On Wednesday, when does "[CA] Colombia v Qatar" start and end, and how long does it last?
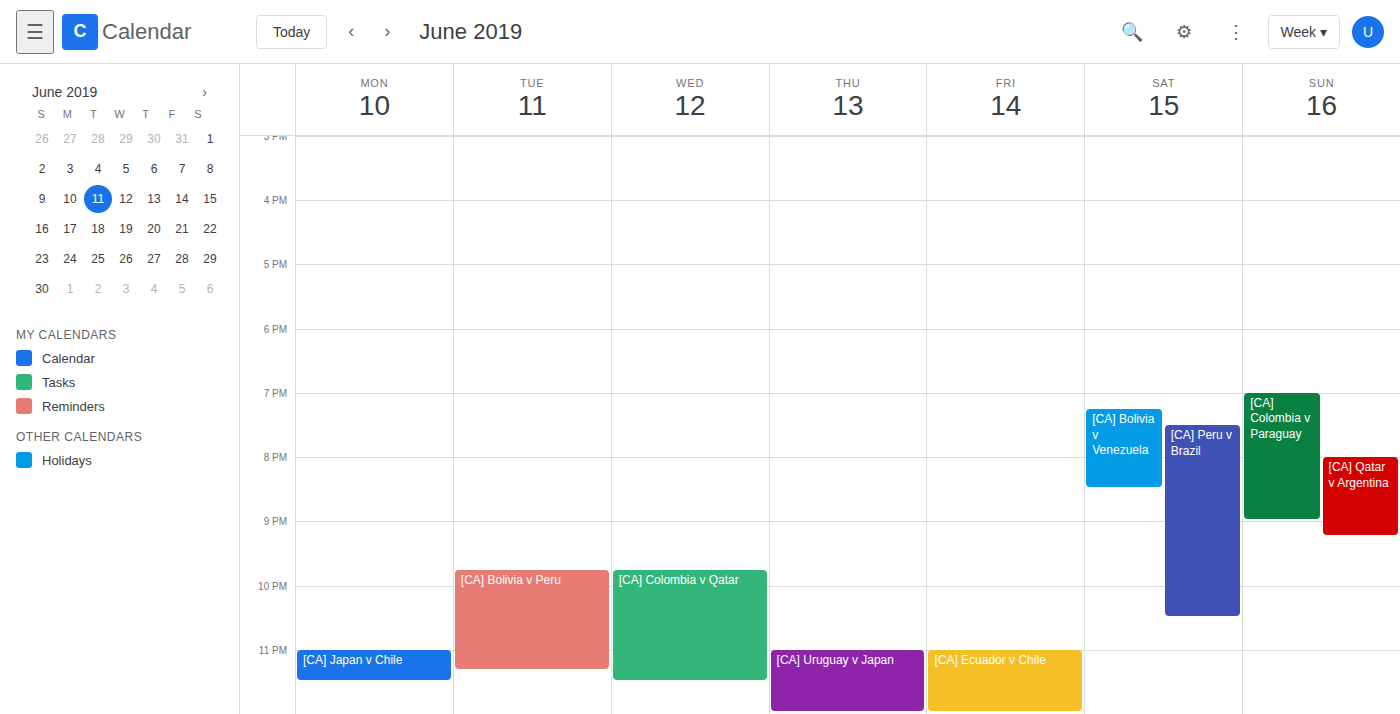
9:45 PM to 11:30 PM, 1 hour 45 minutes